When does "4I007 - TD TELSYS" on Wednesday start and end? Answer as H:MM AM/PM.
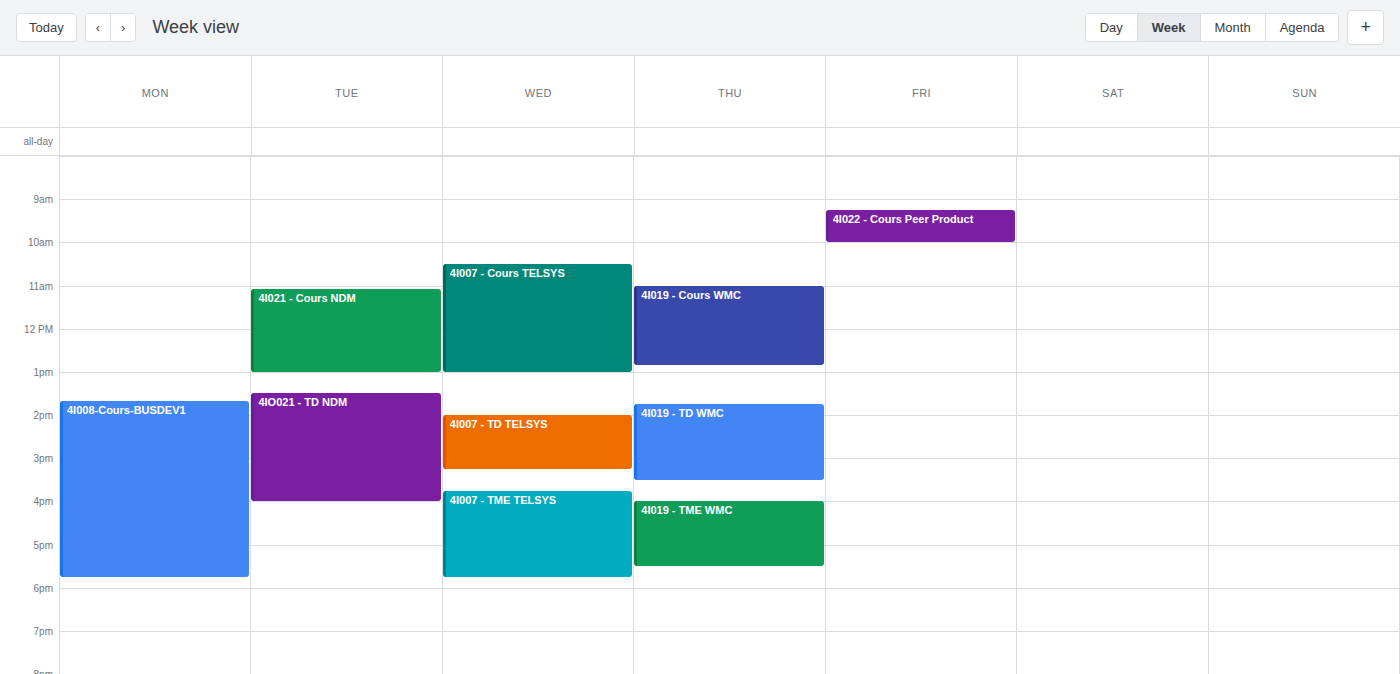
2:00 PM to 3:15 PM